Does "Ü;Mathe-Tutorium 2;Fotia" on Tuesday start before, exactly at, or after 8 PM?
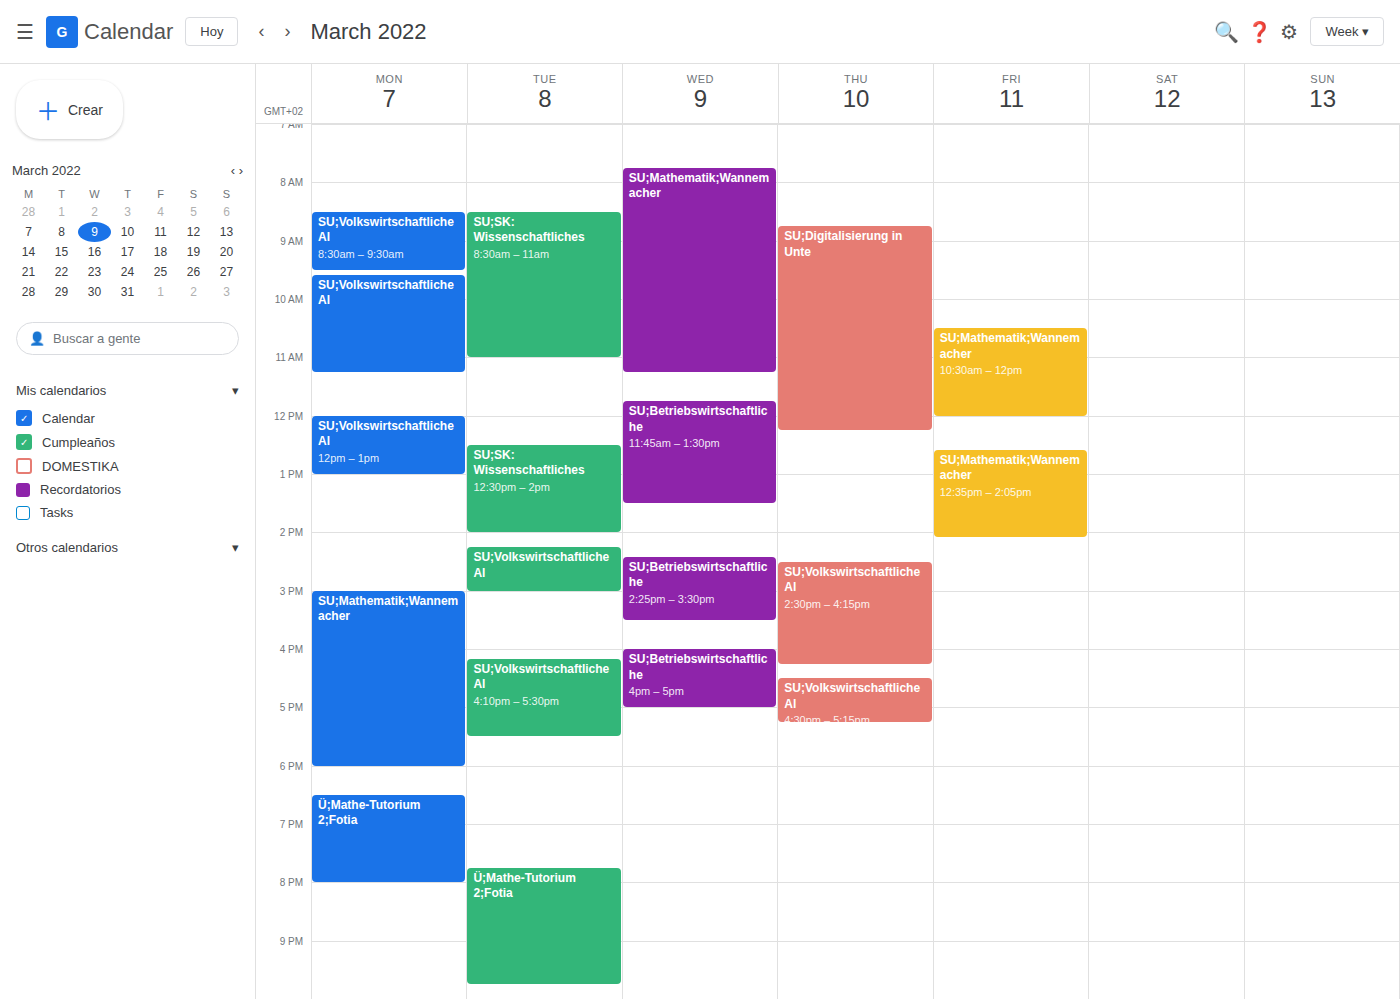
7:45 PM -- before 8 PM, 15 minutes above the 8 PM line.